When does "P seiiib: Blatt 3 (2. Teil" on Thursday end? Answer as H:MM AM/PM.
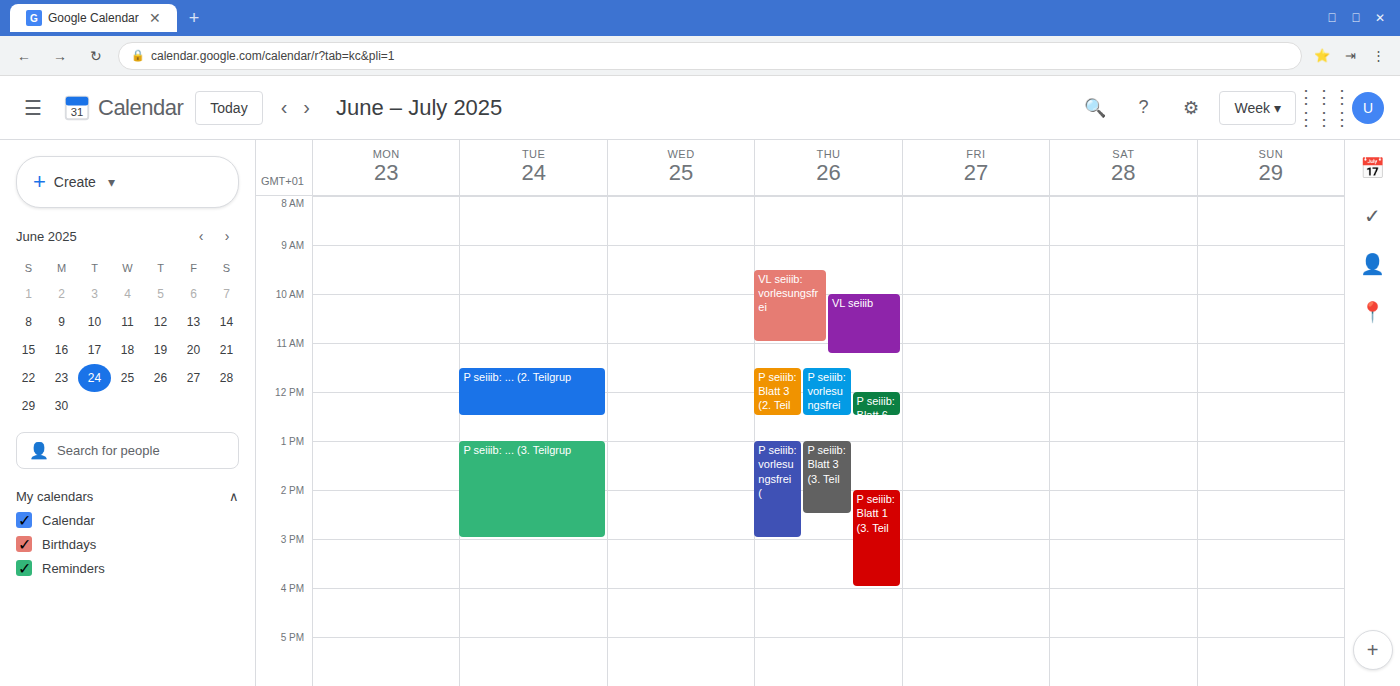
12:30 PM